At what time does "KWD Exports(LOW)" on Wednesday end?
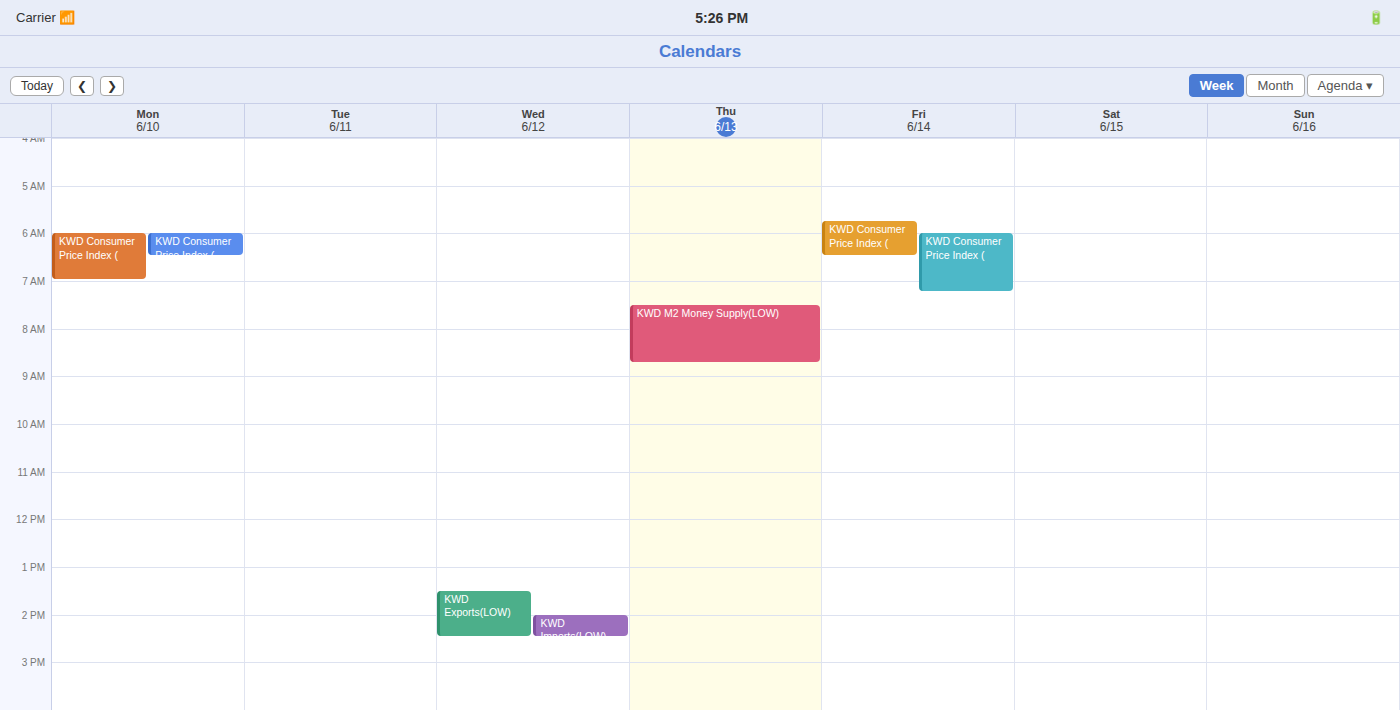
2:30 PM